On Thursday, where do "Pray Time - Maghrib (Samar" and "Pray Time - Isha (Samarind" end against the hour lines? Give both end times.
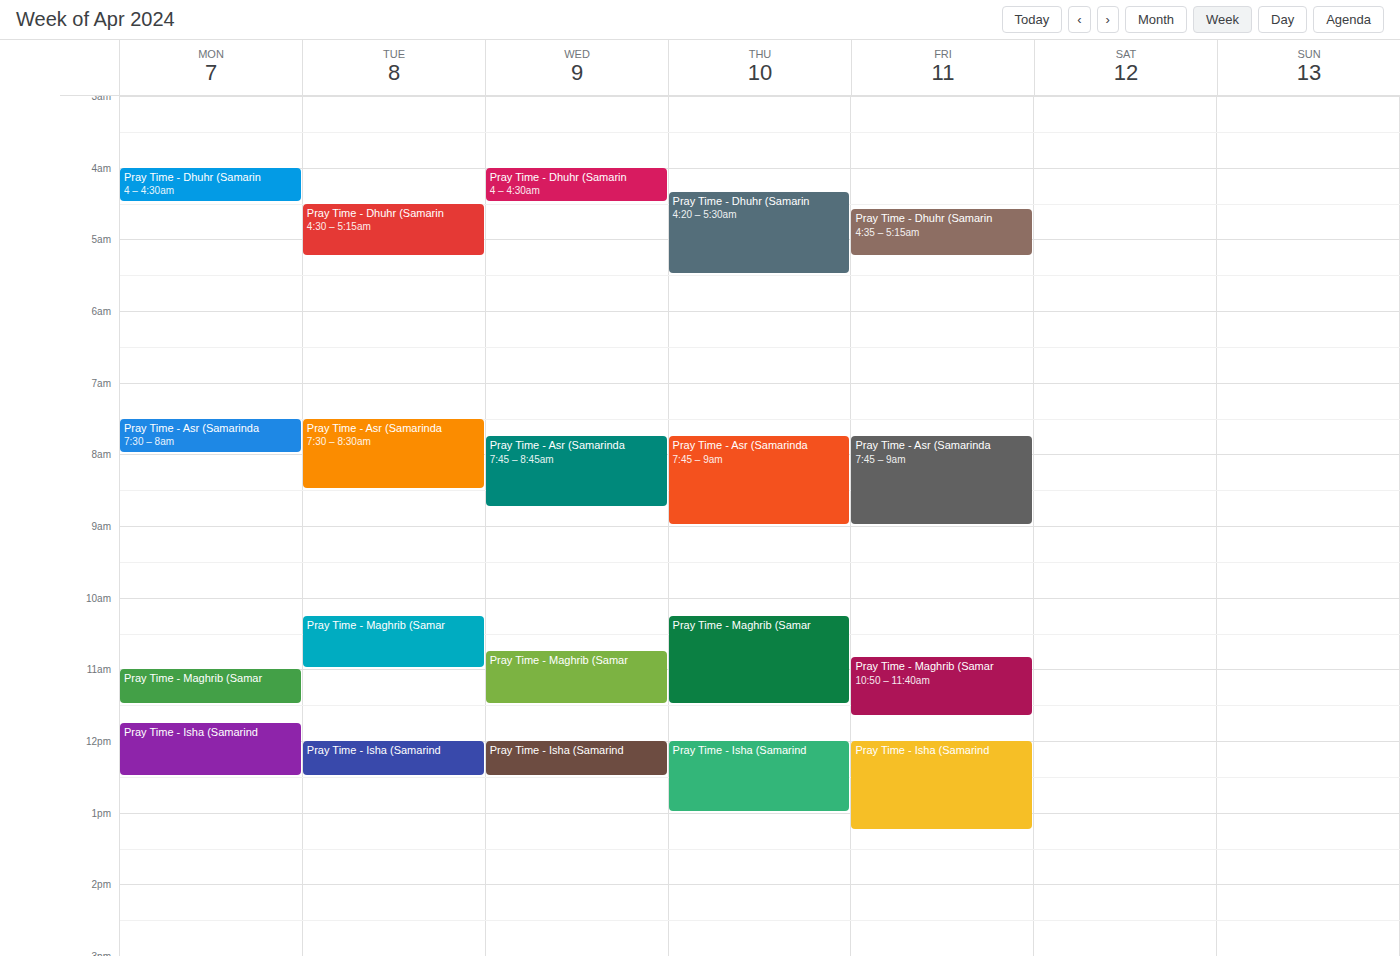
"Pray Time - Maghrib (Samar": 11:30 AM, halfway between the 11 AM and 12 PM lines. "Pray Time - Isha (Samarind": 1:00 PM, exactly on the 1 PM line.